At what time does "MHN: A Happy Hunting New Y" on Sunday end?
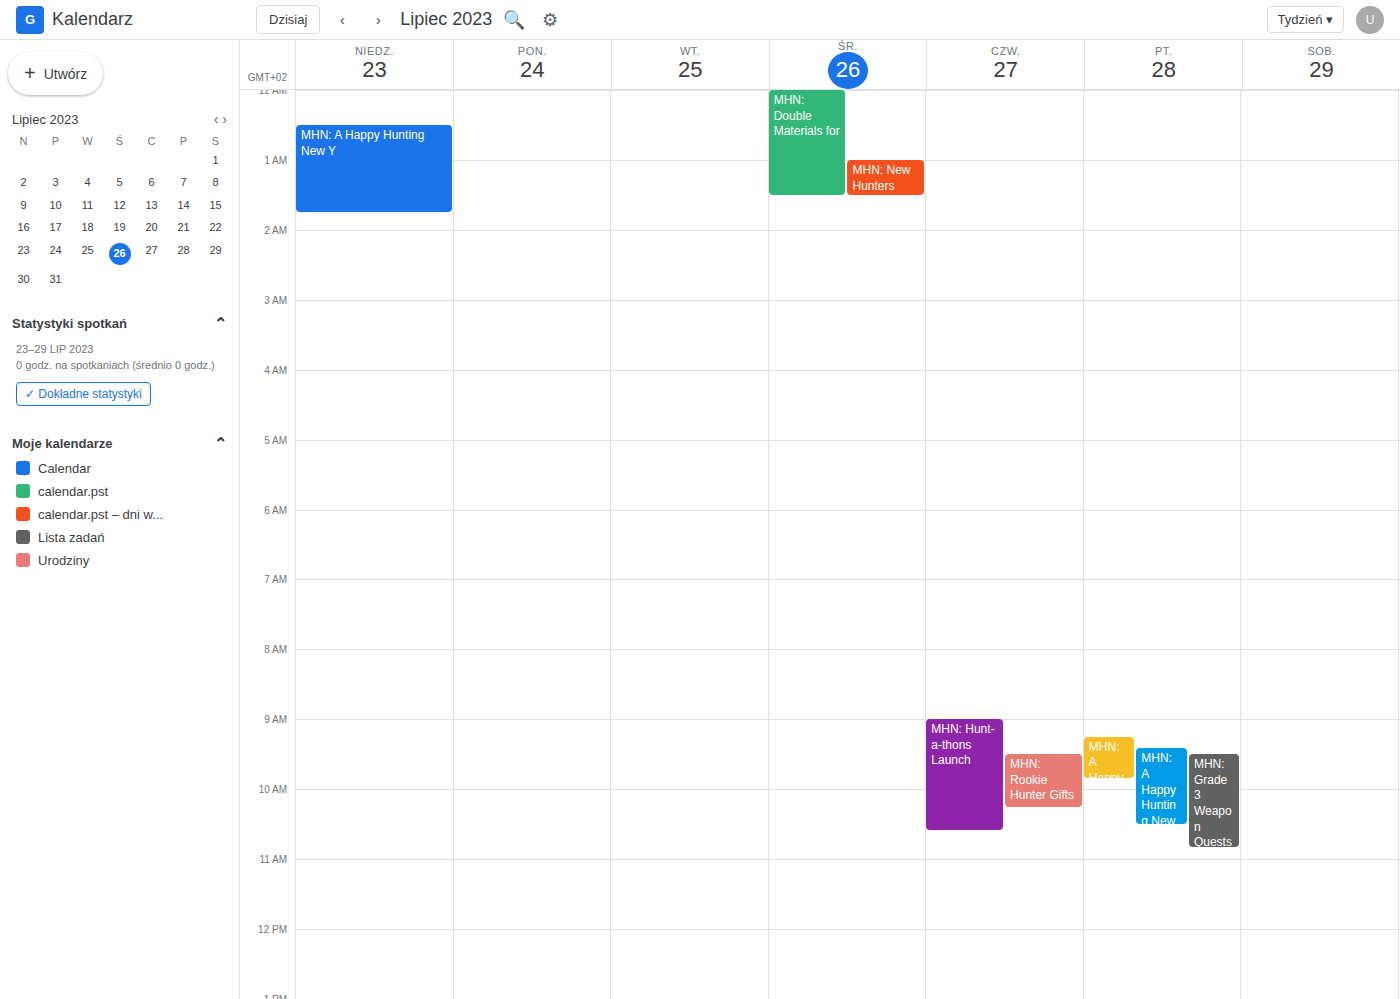
1:45 AM